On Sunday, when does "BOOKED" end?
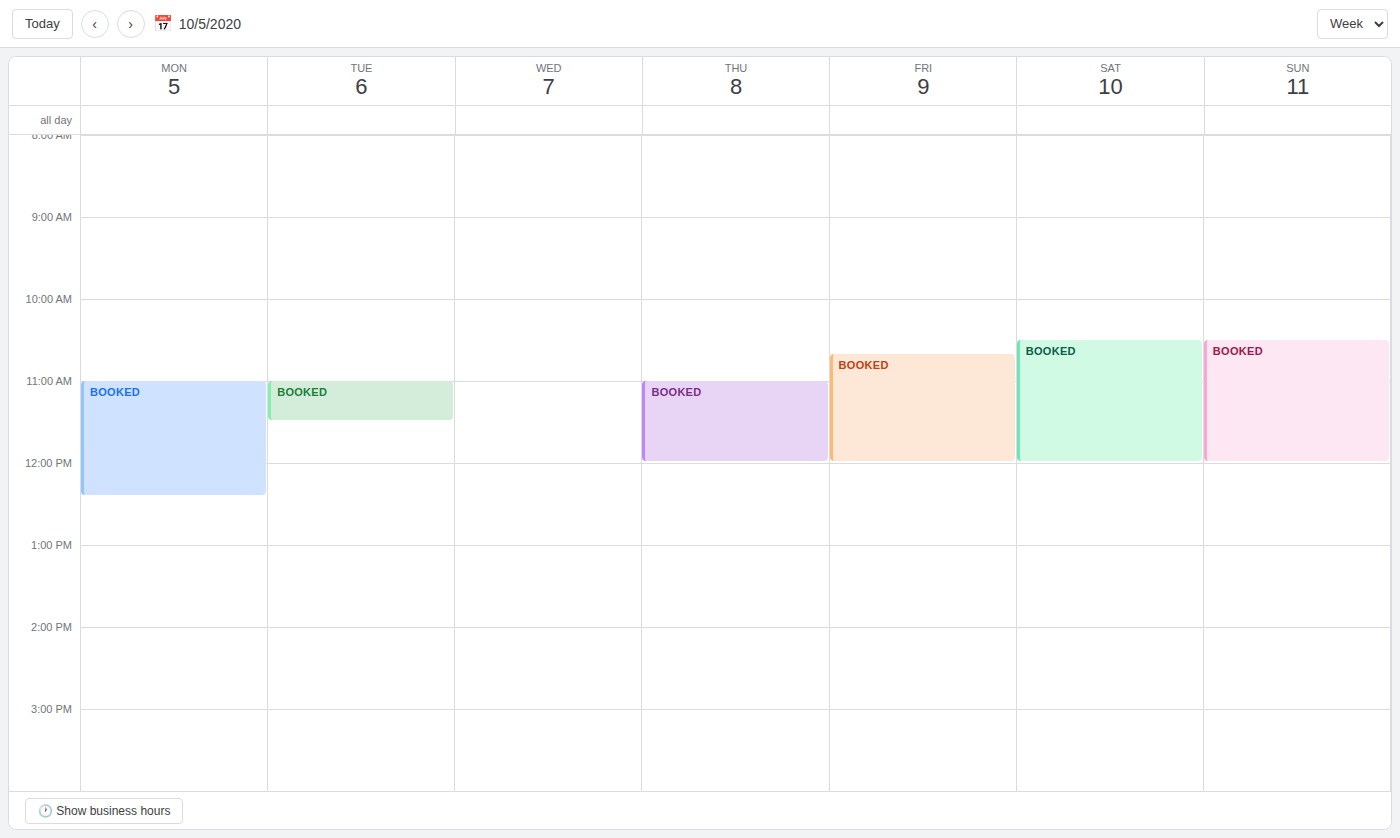
12:00 PM